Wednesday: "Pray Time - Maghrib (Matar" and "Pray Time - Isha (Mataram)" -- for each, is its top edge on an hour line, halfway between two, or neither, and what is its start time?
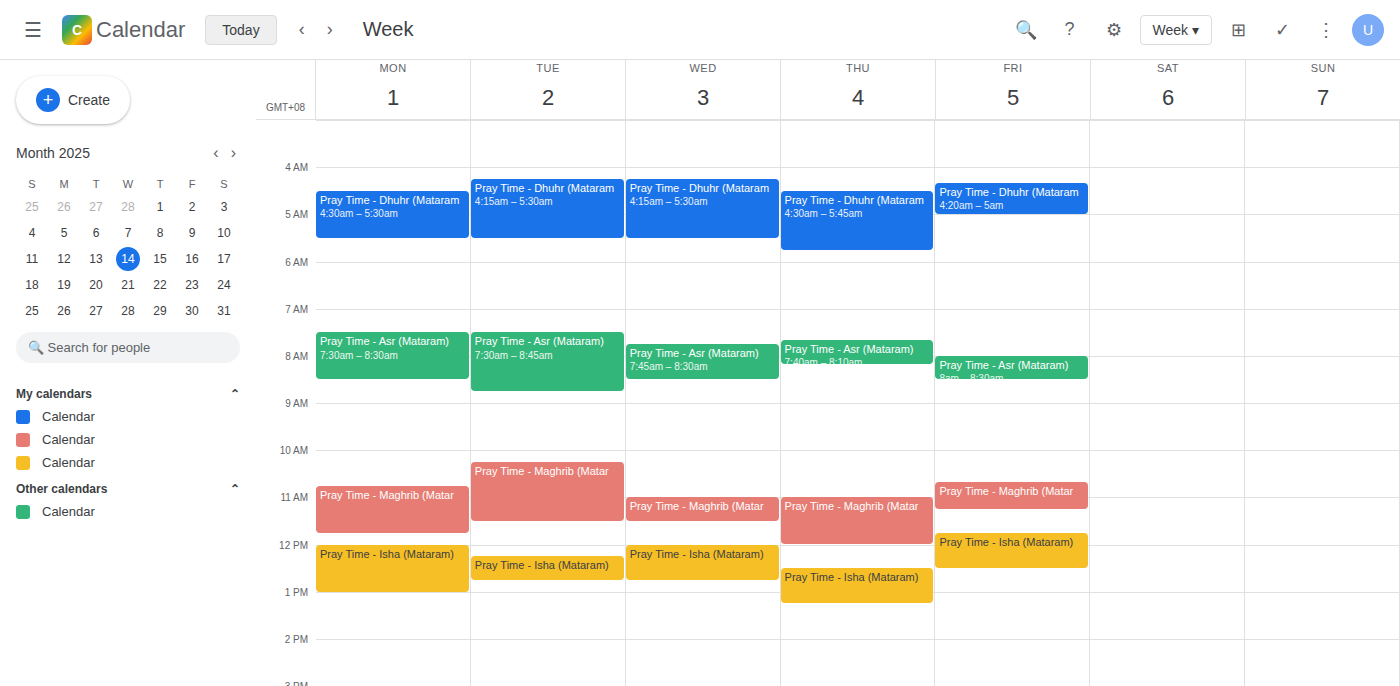
"Pray Time - Maghrib (Matar": 11:00 AM, exactly on the 11 AM line. "Pray Time - Isha (Mataram)": 12:00 PM, exactly on the 12 PM line.